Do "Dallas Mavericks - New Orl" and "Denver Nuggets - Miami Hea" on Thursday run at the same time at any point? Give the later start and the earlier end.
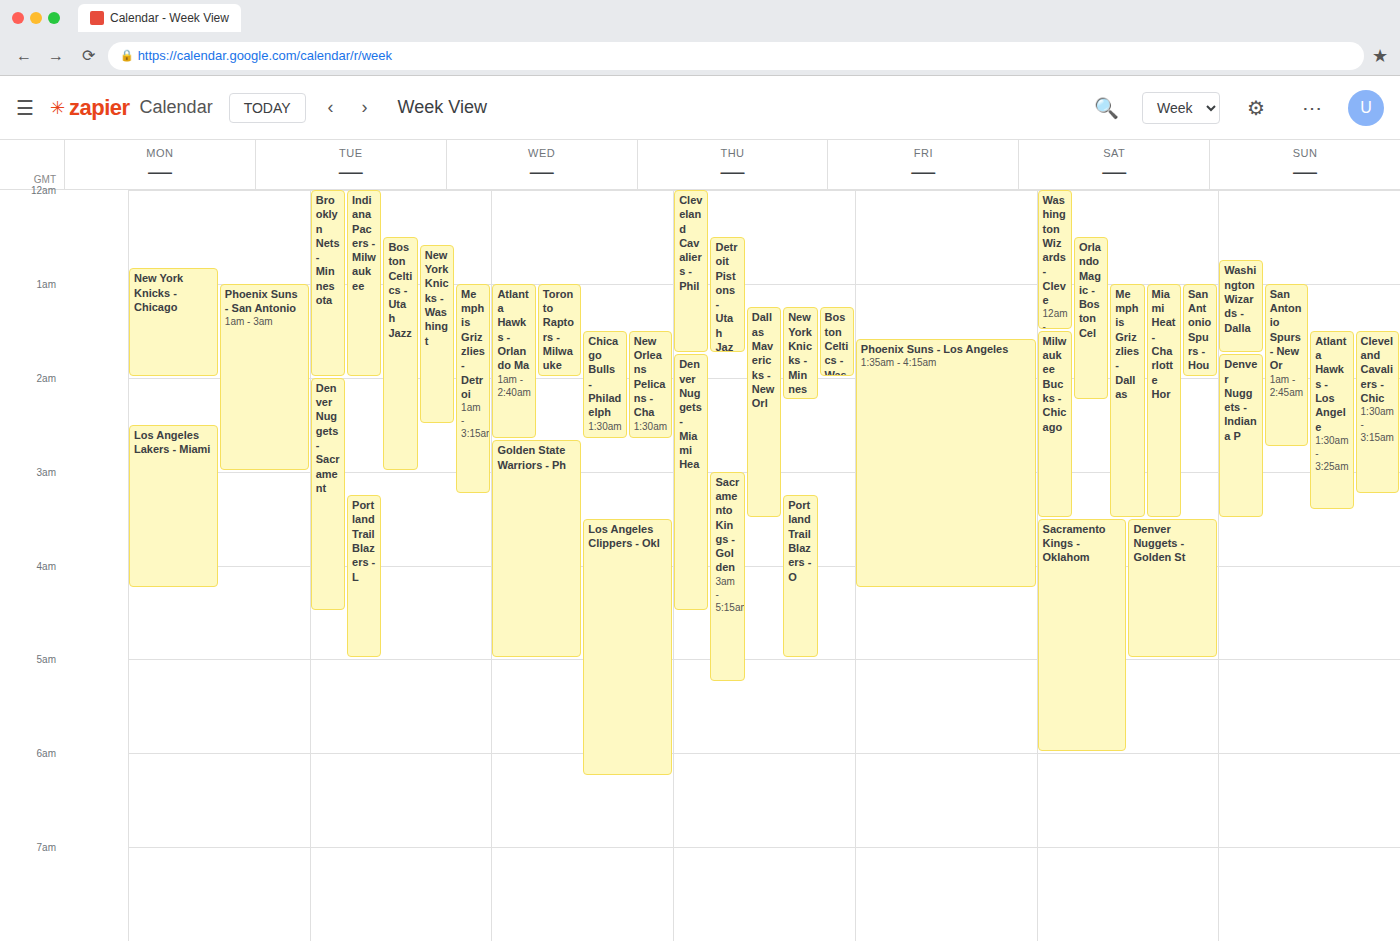
"Denver Nuggets - Miami Hea" starts at 1:45 AM, before "Dallas Mavericks - New Orl" ends at 3:30 AM -- they overlap.